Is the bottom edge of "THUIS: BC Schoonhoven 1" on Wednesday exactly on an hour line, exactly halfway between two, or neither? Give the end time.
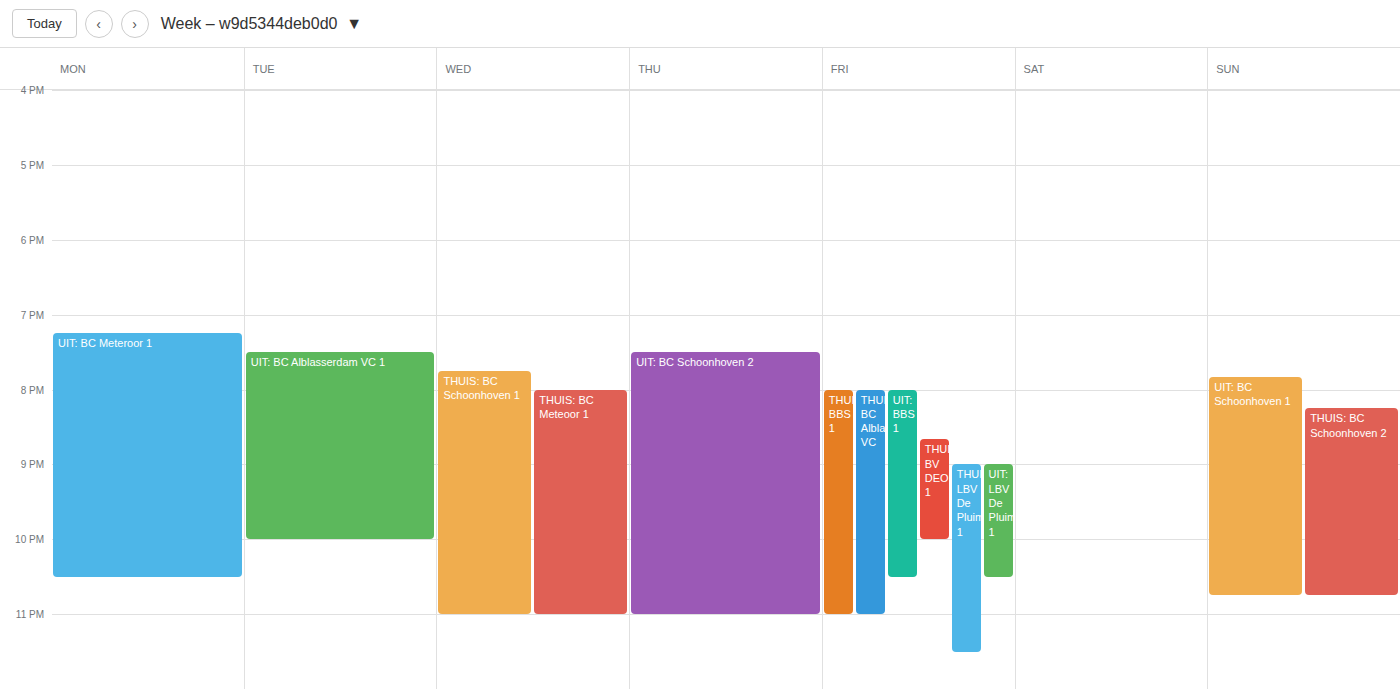
23:00 -- exactly on the 23:00 line.